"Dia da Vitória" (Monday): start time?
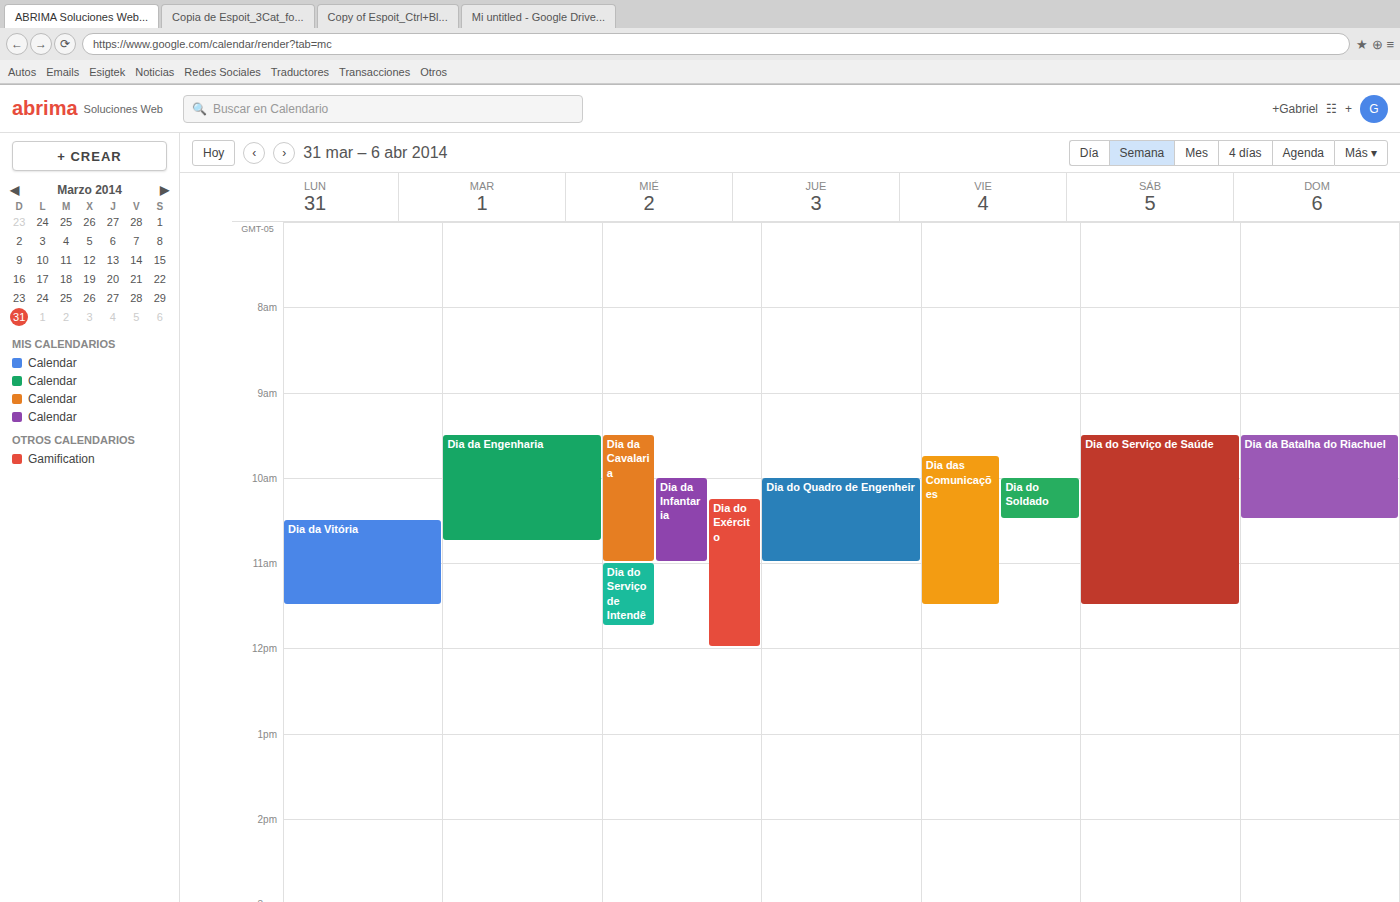
10:30 AM